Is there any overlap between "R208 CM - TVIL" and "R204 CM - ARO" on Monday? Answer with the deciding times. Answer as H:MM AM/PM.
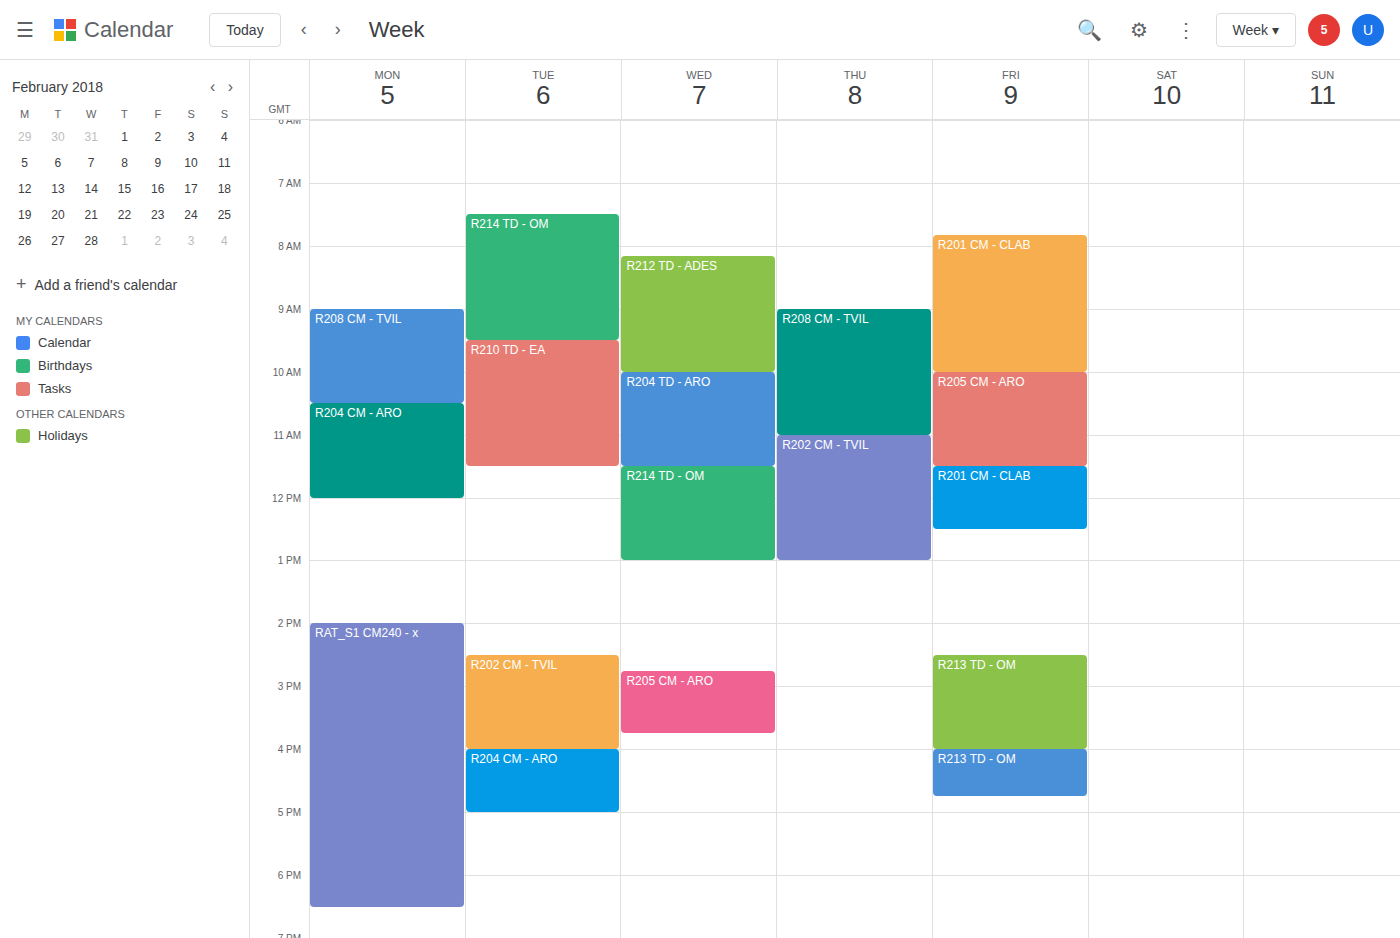
"R208 CM - TVIL" ends at 10:30 AM, exactly when "R204 CM - ARO" starts -- they touch but do not overlap.